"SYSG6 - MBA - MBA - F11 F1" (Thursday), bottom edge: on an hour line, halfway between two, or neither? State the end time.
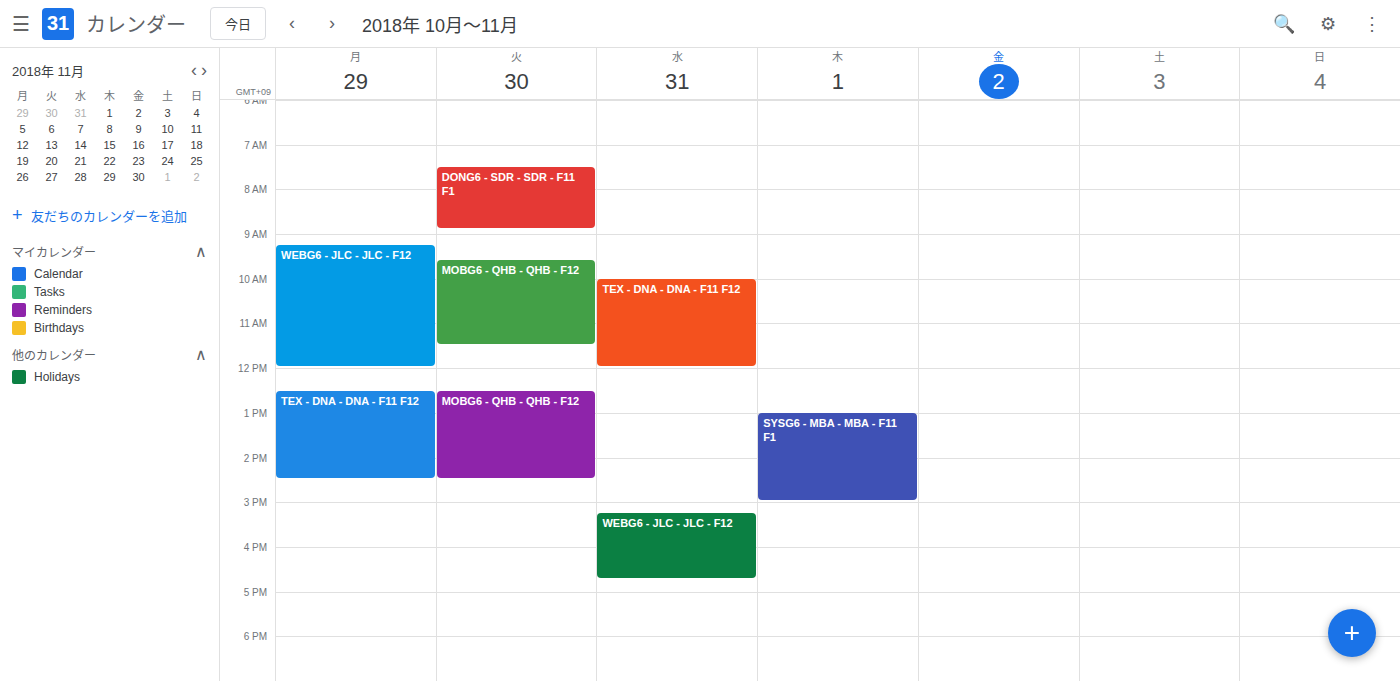
3:00 PM -- exactly on the 3 PM line.